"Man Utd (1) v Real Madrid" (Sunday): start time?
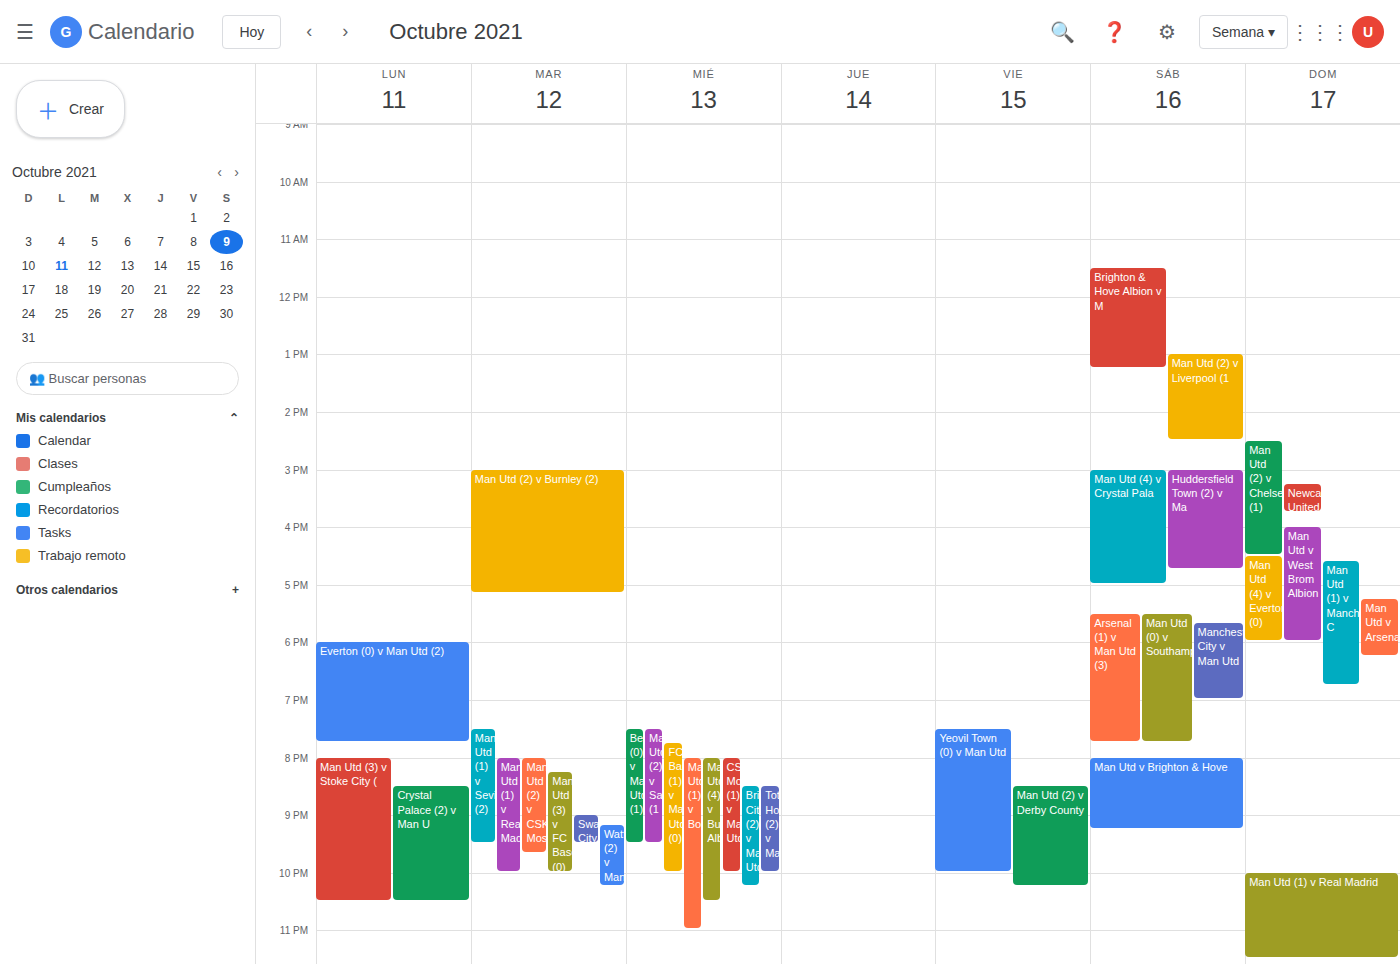
10:00 PM